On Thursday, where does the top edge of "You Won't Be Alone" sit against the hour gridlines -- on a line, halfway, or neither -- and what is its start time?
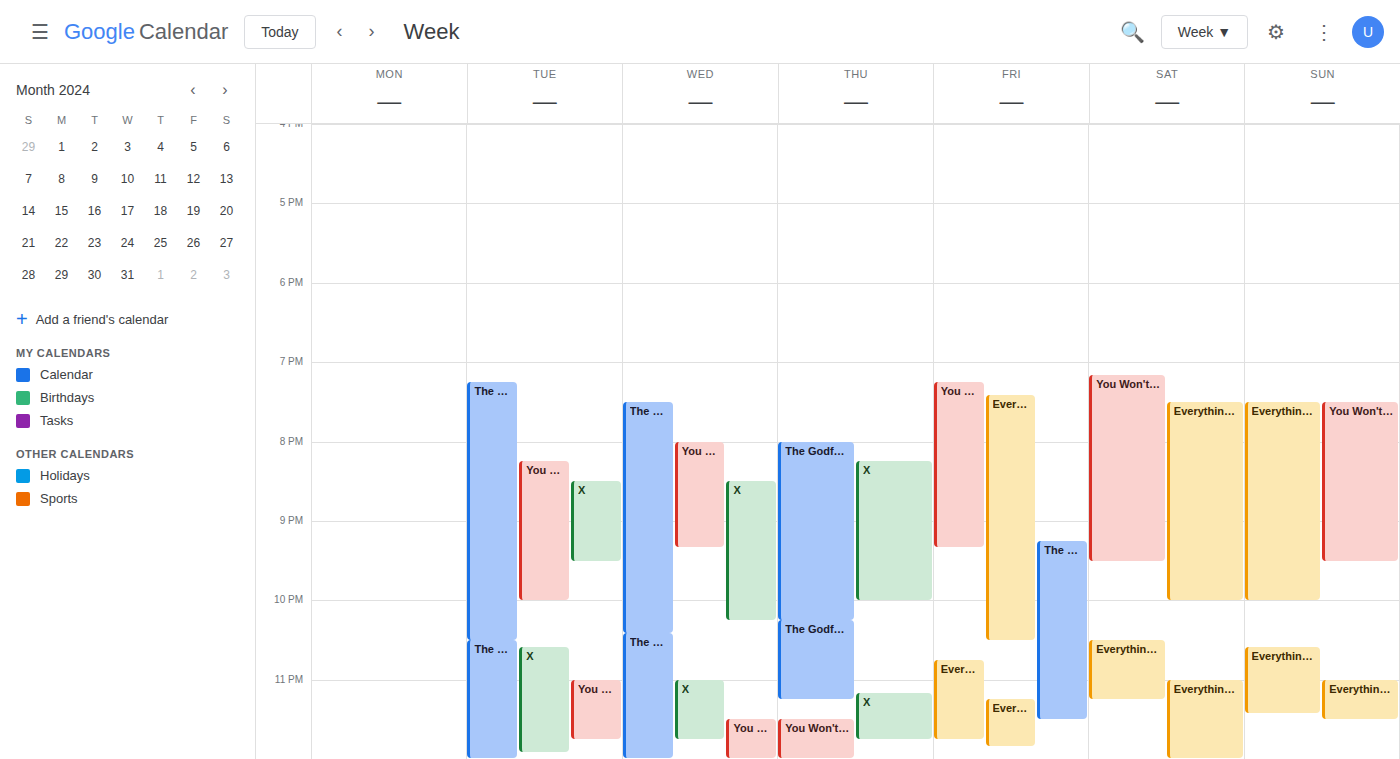
11:30 PM -- halfway between the 11 PM and 12 AM lines.